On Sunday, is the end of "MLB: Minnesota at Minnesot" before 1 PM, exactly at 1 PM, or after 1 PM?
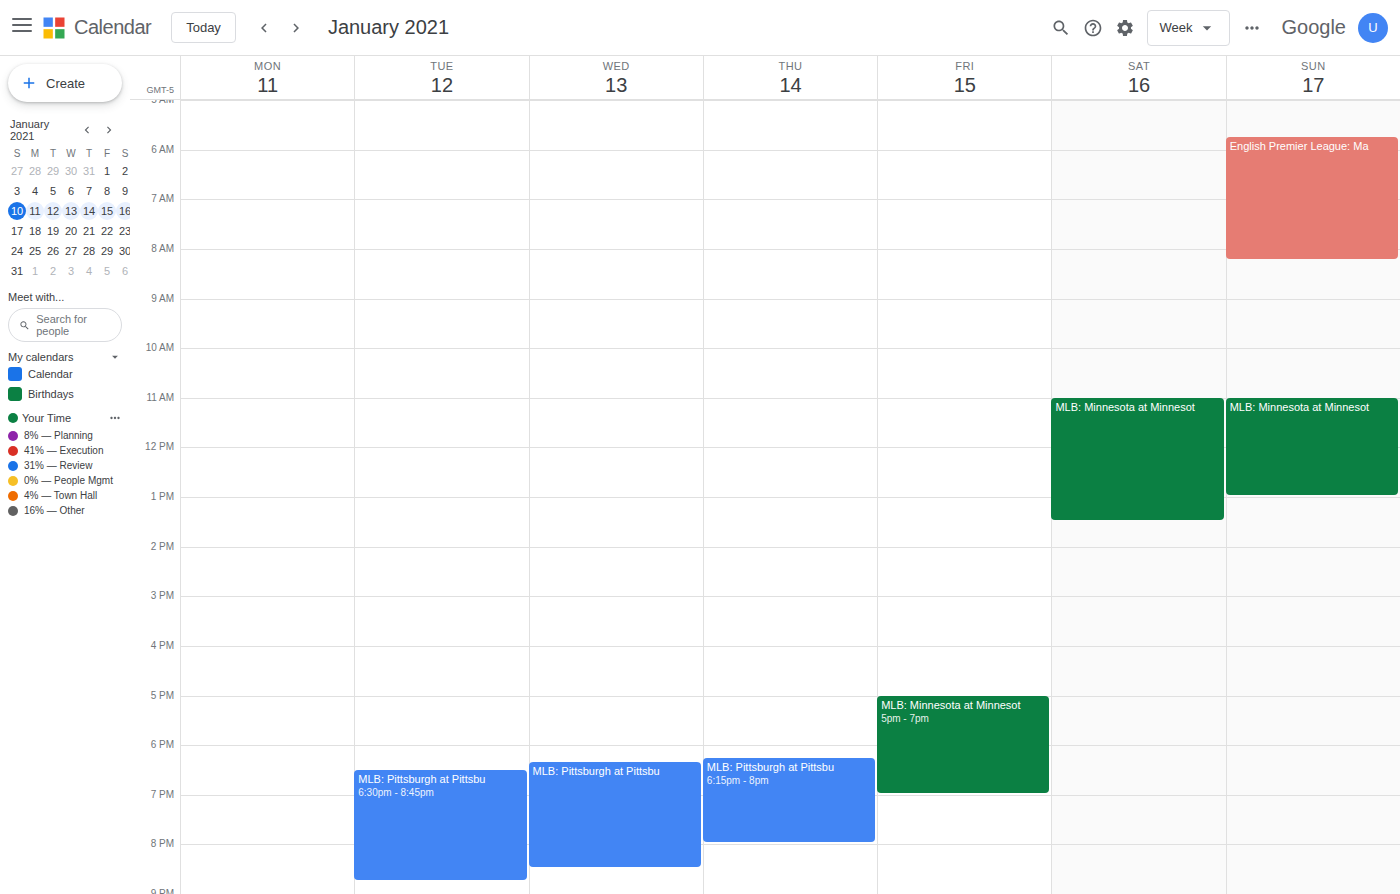
1:00 PM -- exactly at 1 PM, on the 1 PM line.